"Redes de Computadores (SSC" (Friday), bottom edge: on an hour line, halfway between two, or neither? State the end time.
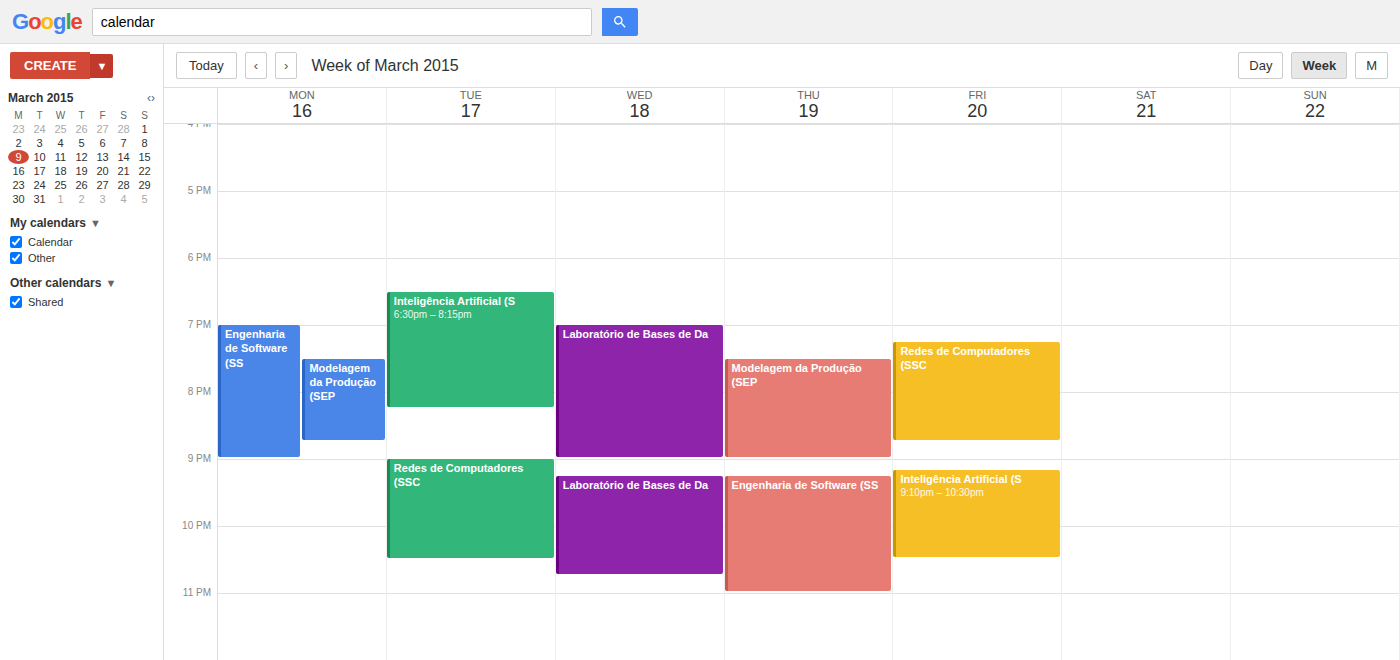
8:45 PM -- neither: three quarters of the way from the 8 PM line to the 9 PM line.